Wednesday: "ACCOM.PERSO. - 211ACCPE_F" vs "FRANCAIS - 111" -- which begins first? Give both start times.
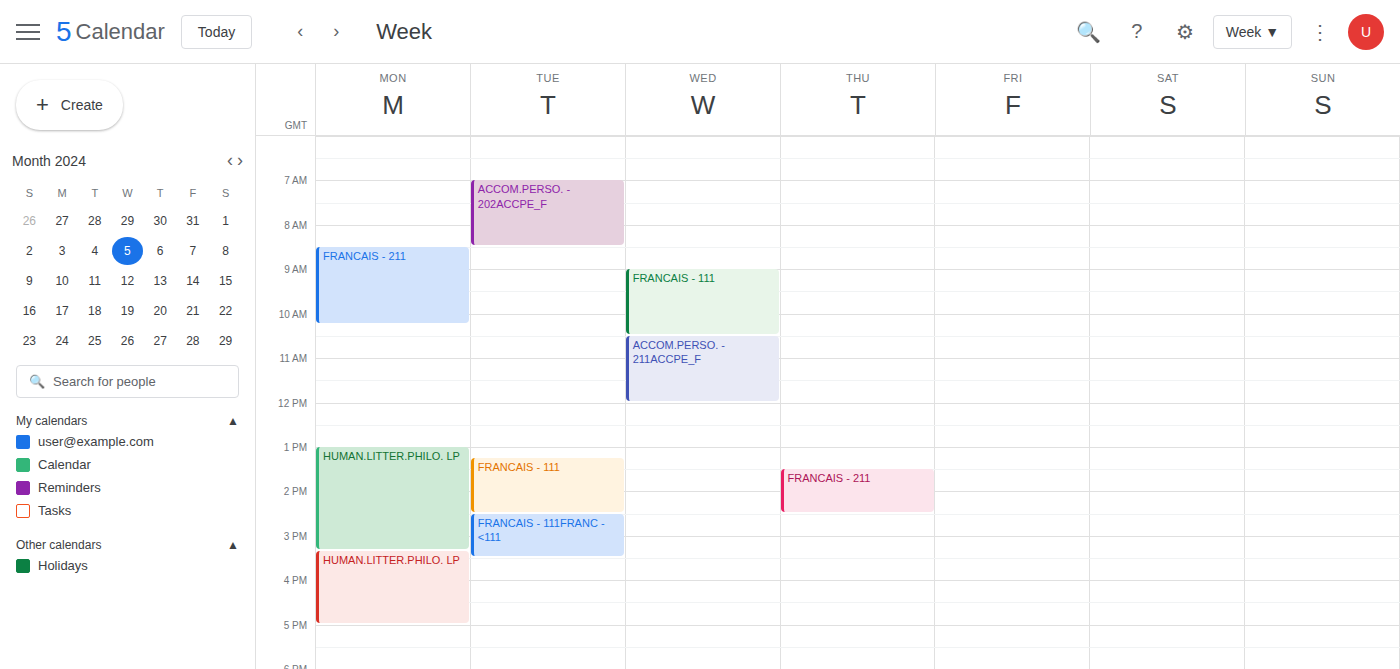
"FRANCAIS - 111" 09:00; "ACCOM.PERSO. - 211ACCPE_F" 10:30.